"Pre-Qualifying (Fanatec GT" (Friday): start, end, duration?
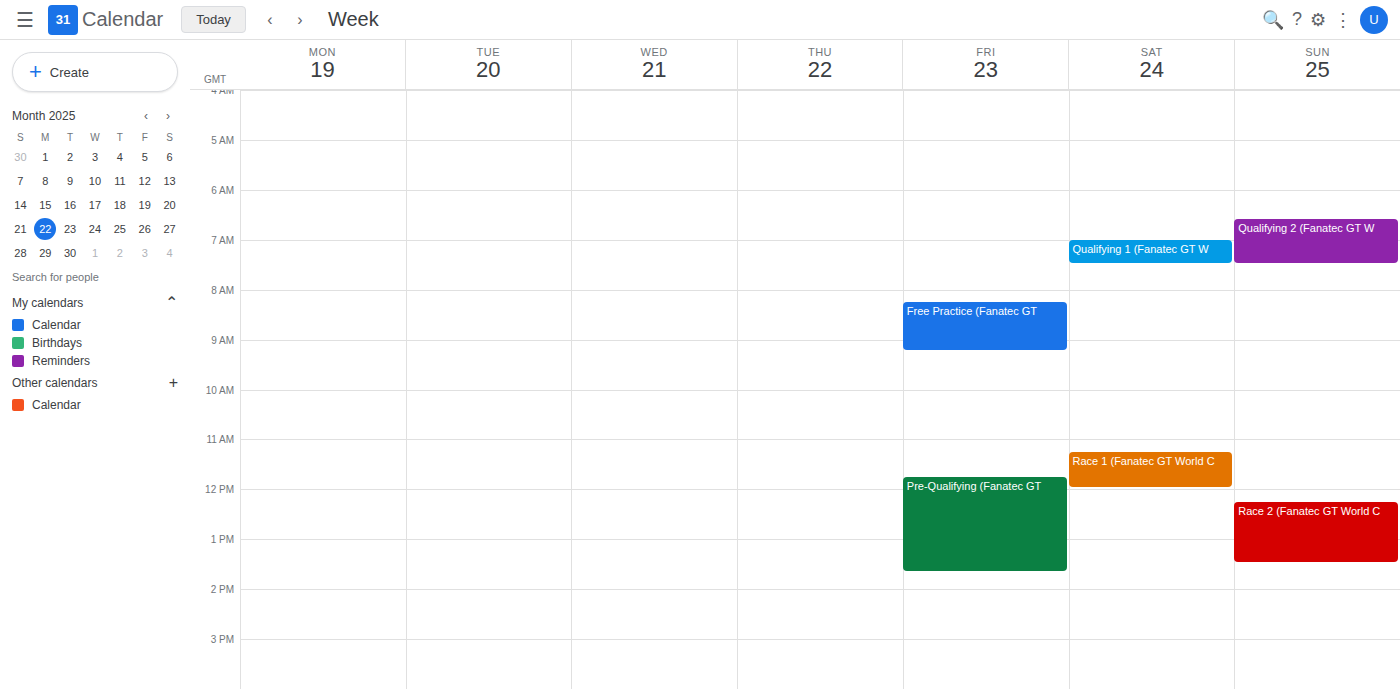
11:45 to 13:40, 1 hour 55 minutes